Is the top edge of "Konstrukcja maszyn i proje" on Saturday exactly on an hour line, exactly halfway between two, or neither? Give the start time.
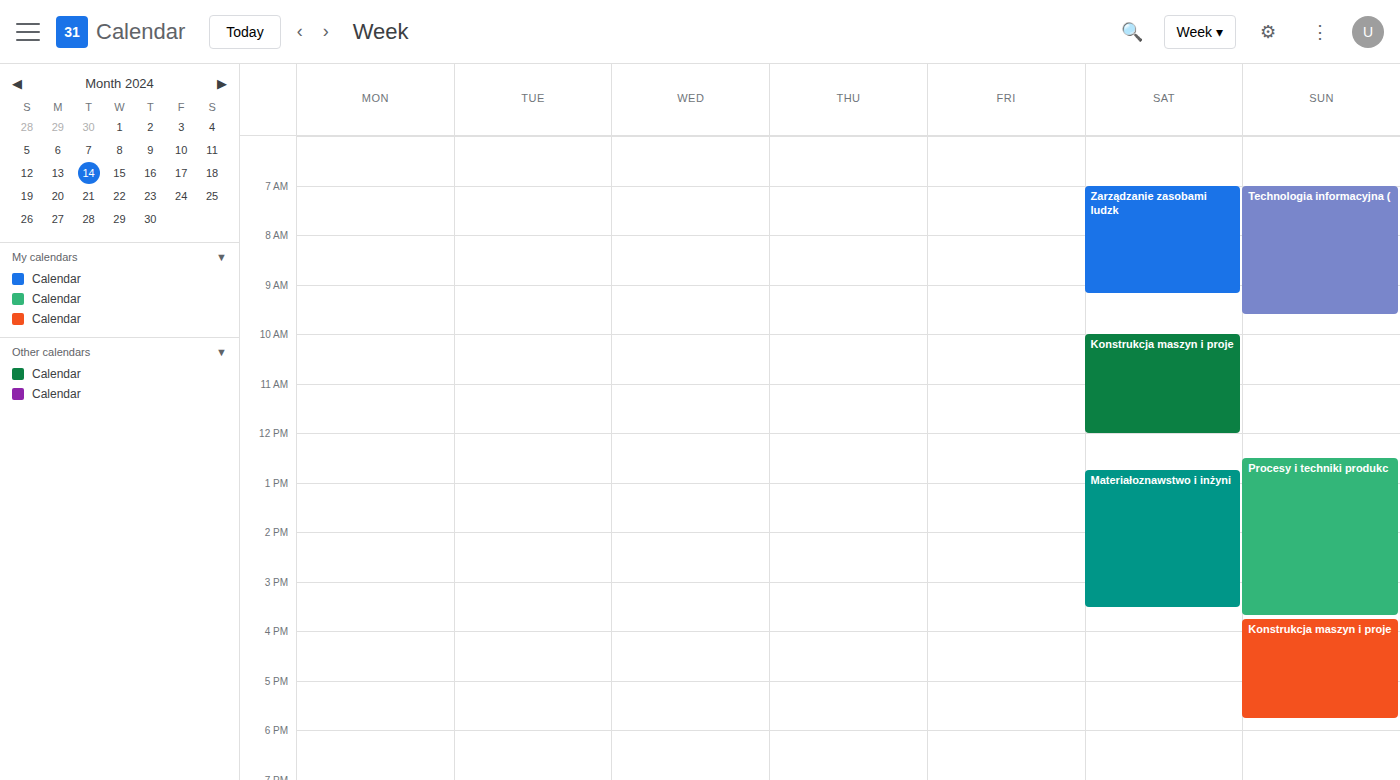
10:00 AM -- exactly on the 10 AM line.